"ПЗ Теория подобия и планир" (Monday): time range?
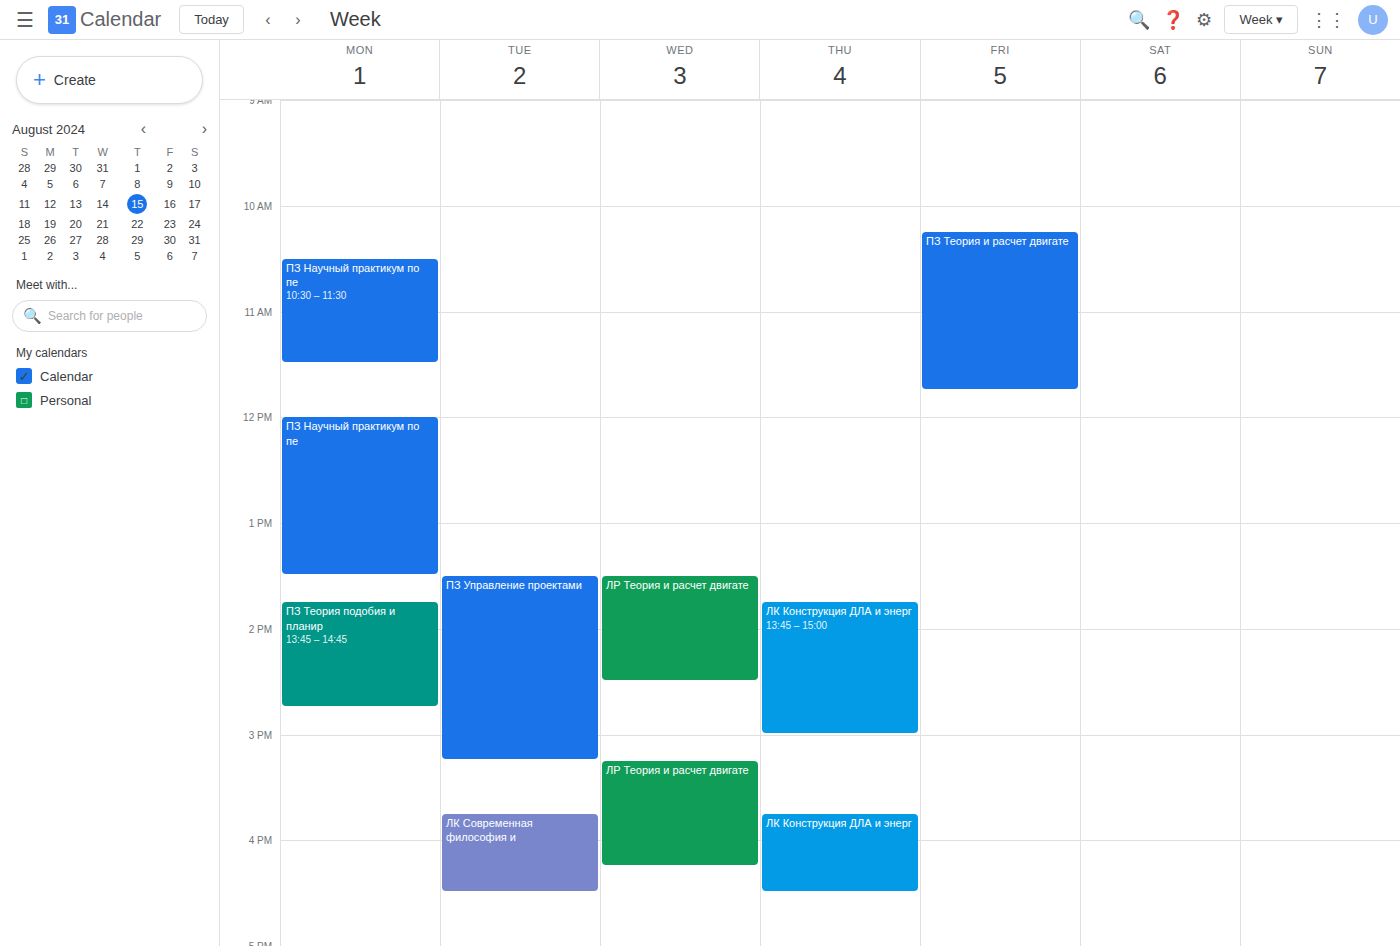
13:45 to 14:45